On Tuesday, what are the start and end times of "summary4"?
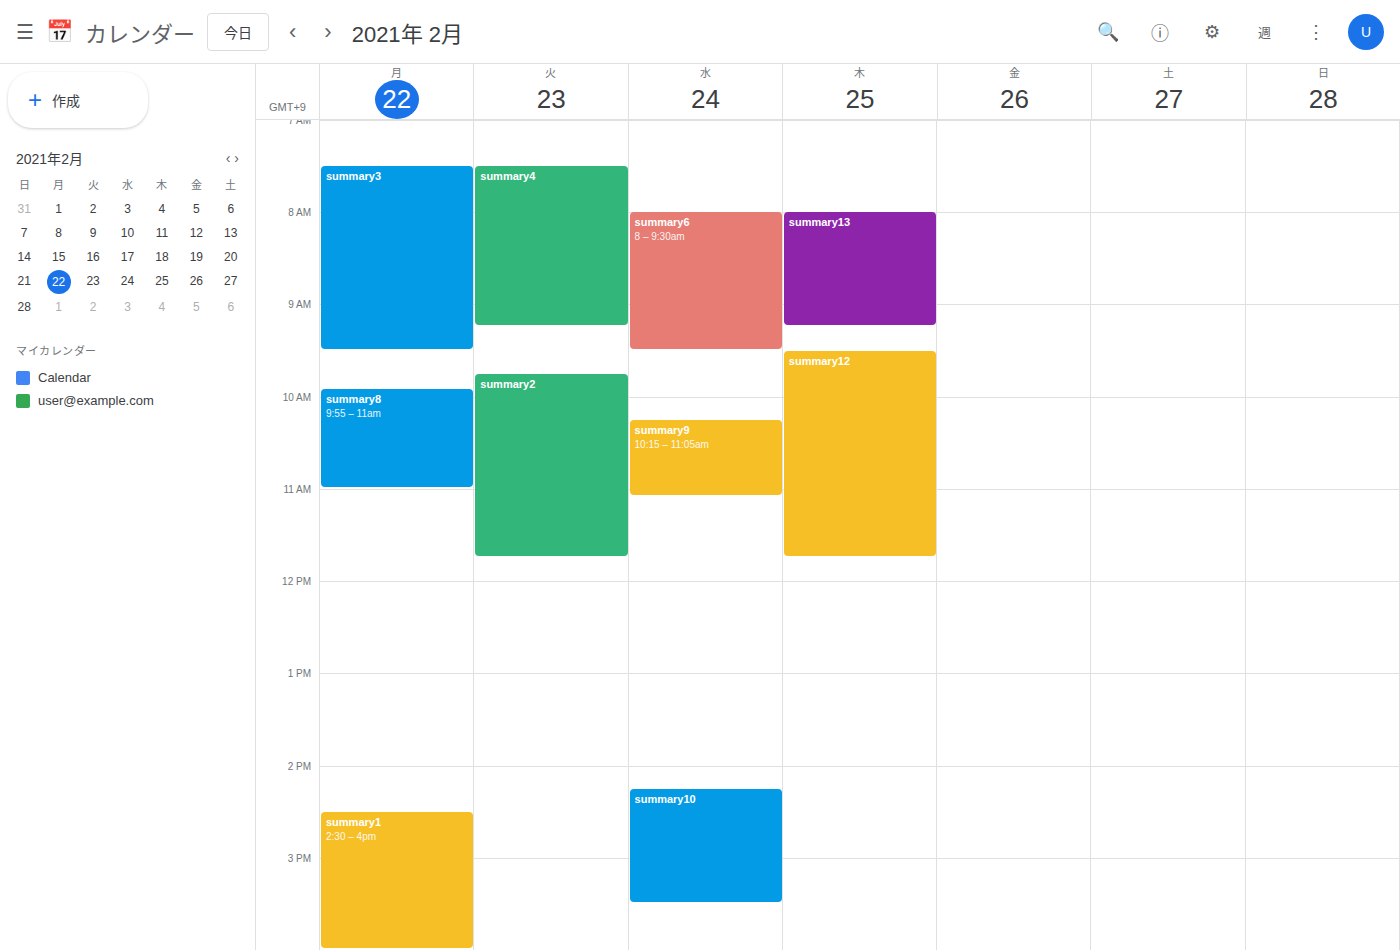
7:30 AM to 9:15 AM